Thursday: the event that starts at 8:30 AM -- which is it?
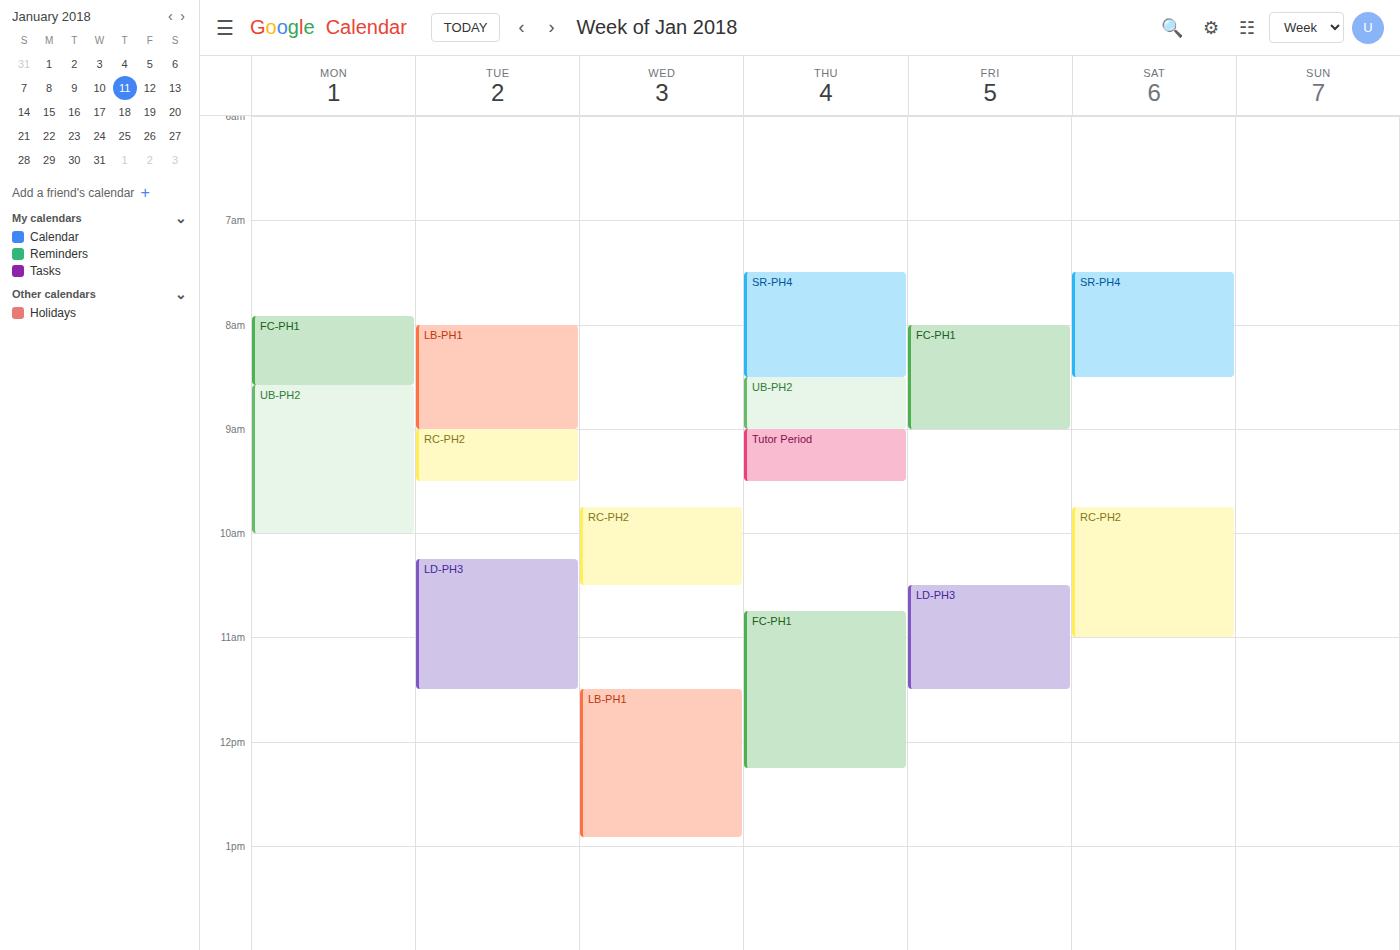
"UB-PH2"